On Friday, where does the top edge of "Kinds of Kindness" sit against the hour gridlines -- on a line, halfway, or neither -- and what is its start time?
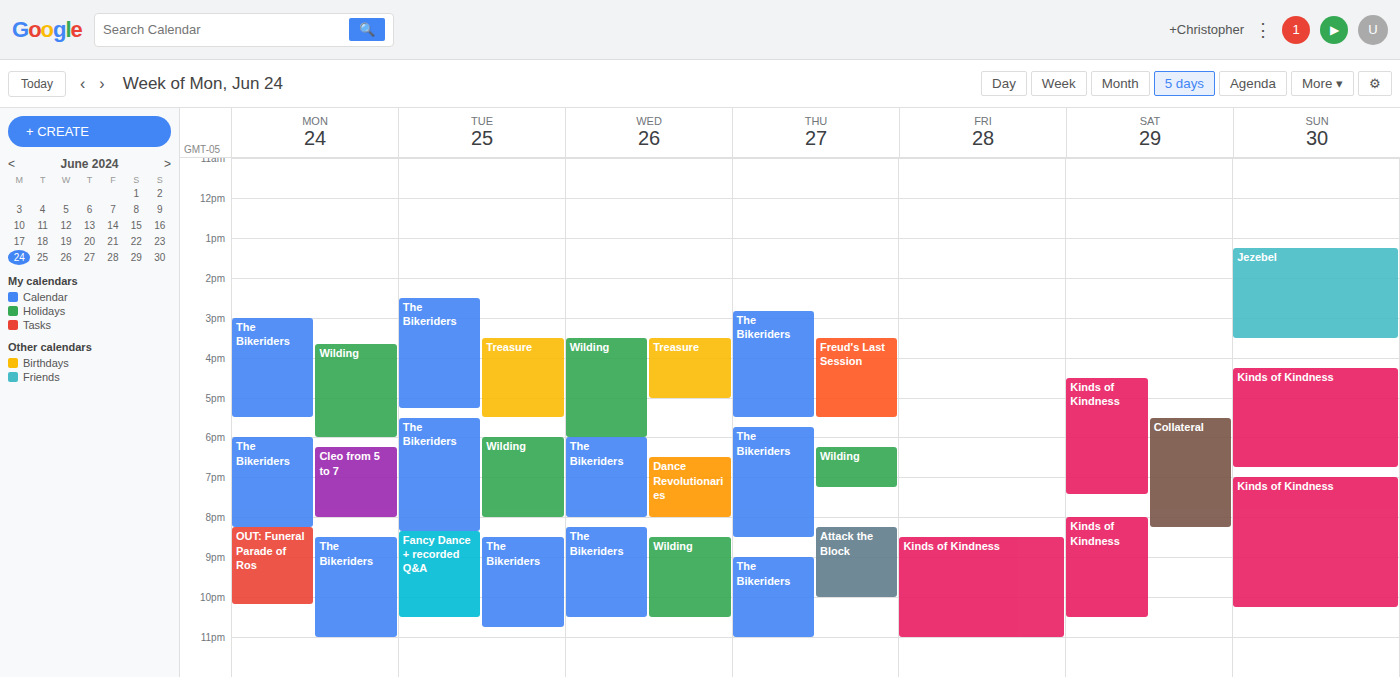
8:30 PM -- halfway between the 8 PM and 9 PM lines.